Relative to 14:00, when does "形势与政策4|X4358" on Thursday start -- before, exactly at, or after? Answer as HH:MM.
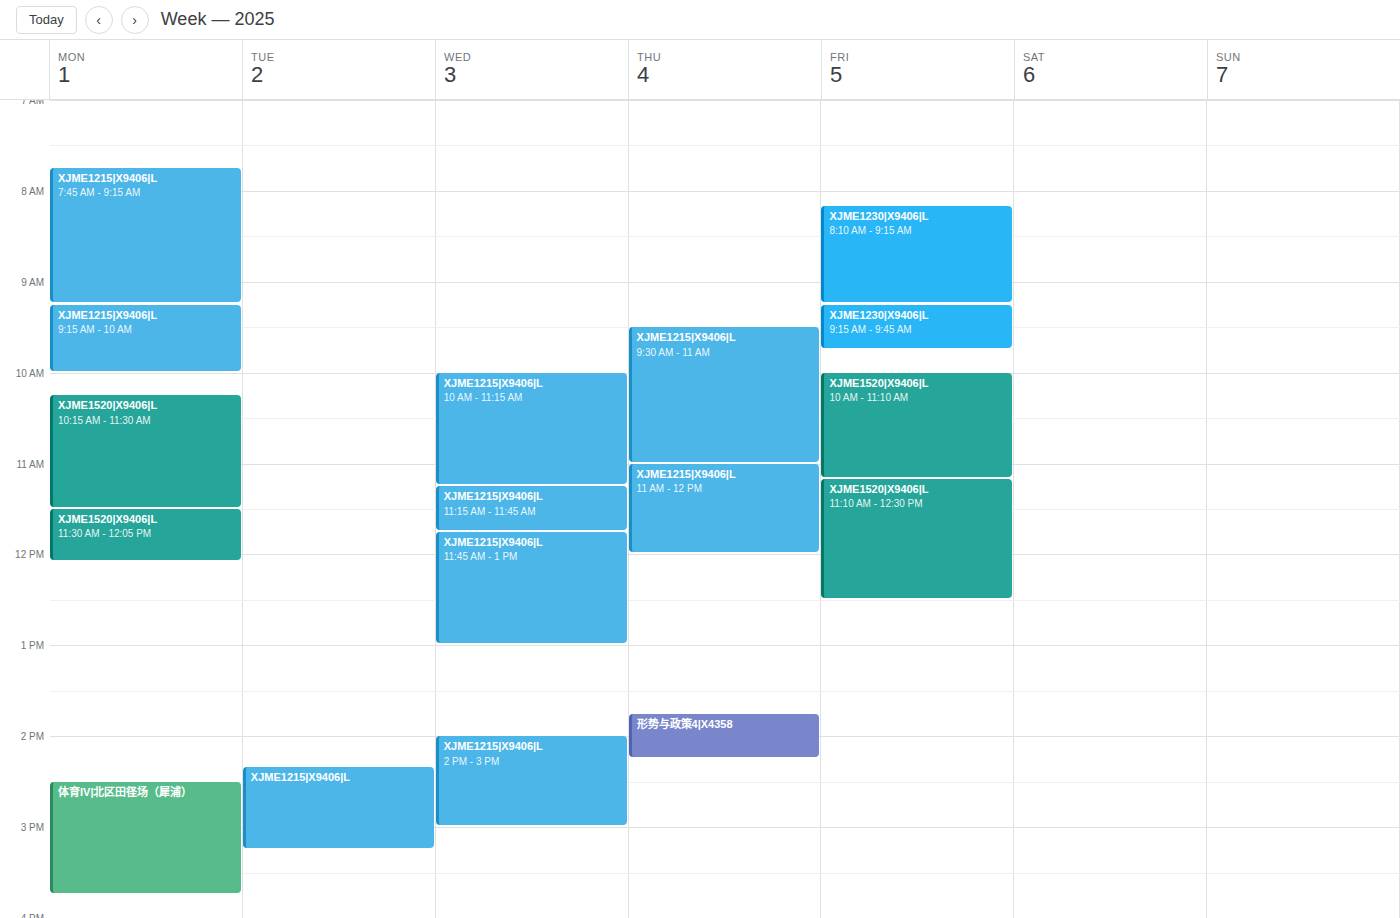
13:45 -- before 14:00, 15 minutes above the 14:00 line.